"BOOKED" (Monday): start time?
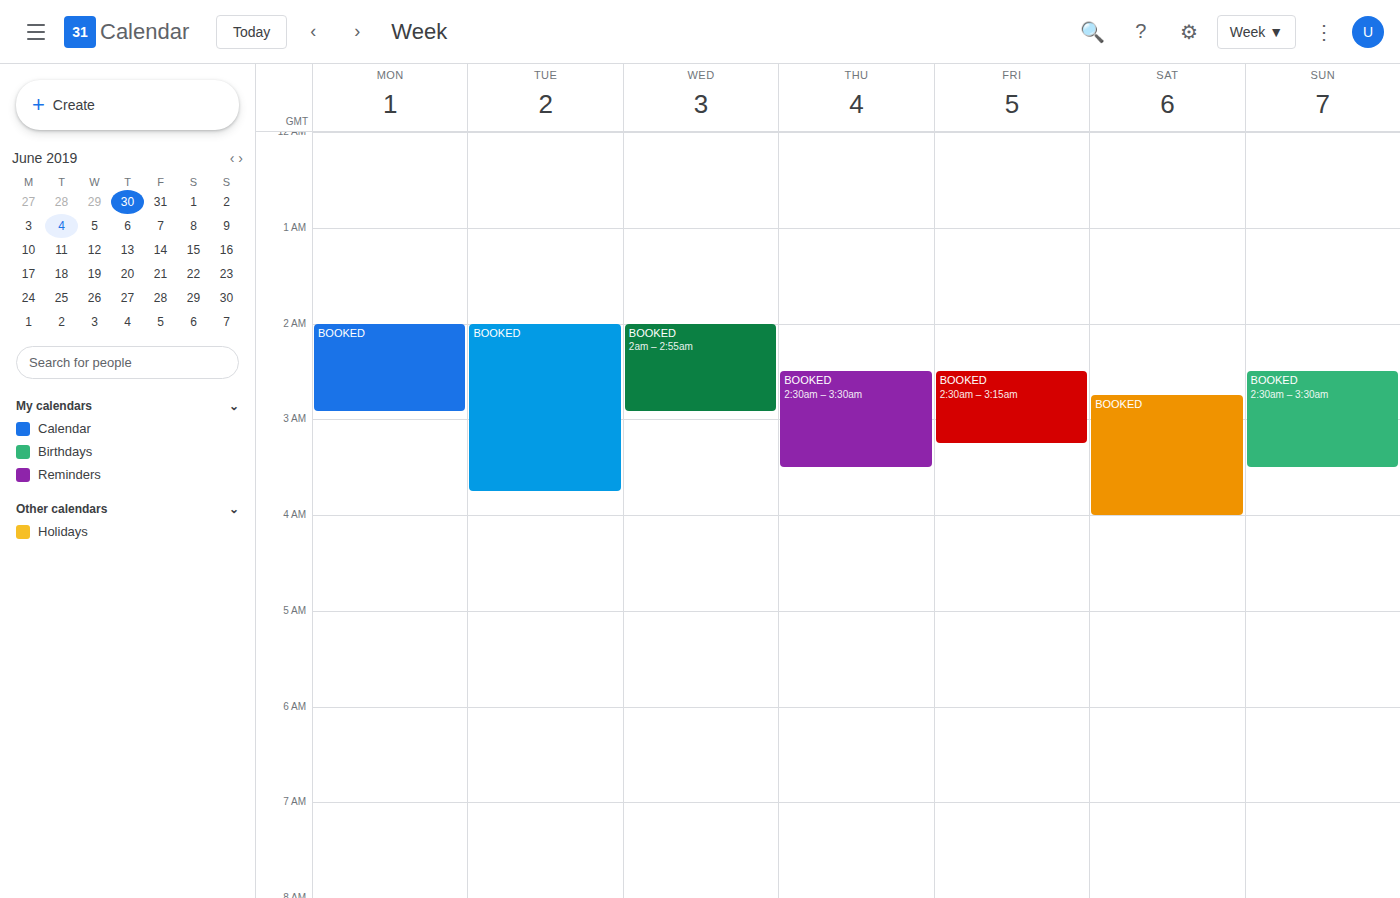
2:00 AM